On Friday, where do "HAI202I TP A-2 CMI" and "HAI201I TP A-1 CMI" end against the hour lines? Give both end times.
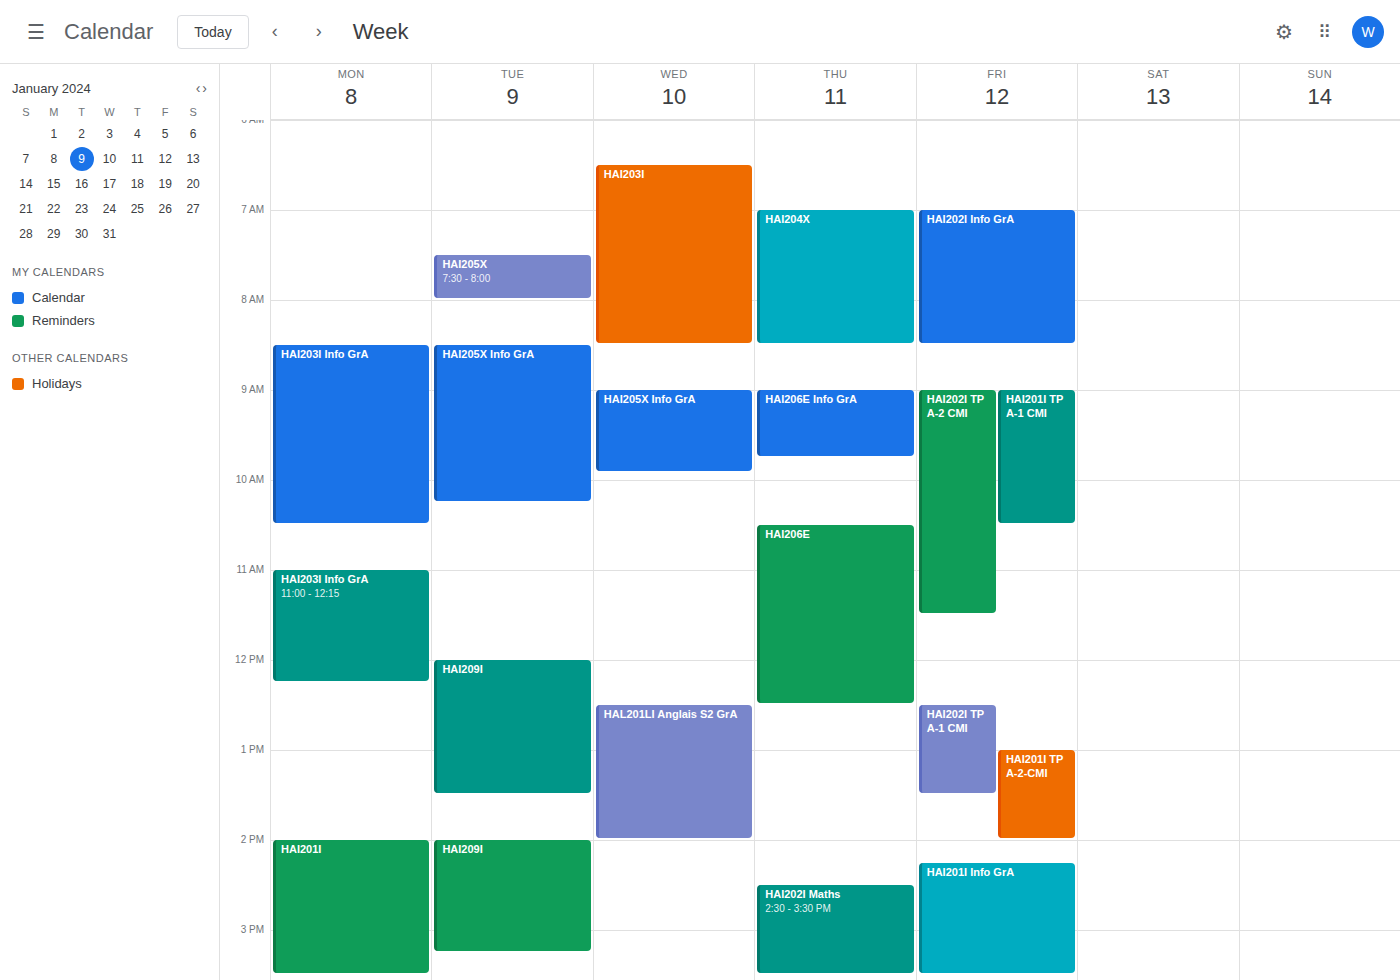
"HAI202I TP A-2 CMI": 11:30 AM, halfway between the 11 AM and 12 PM lines. "HAI201I TP A-1 CMI": 10:30 AM, halfway between the 10 AM and 11 AM lines.